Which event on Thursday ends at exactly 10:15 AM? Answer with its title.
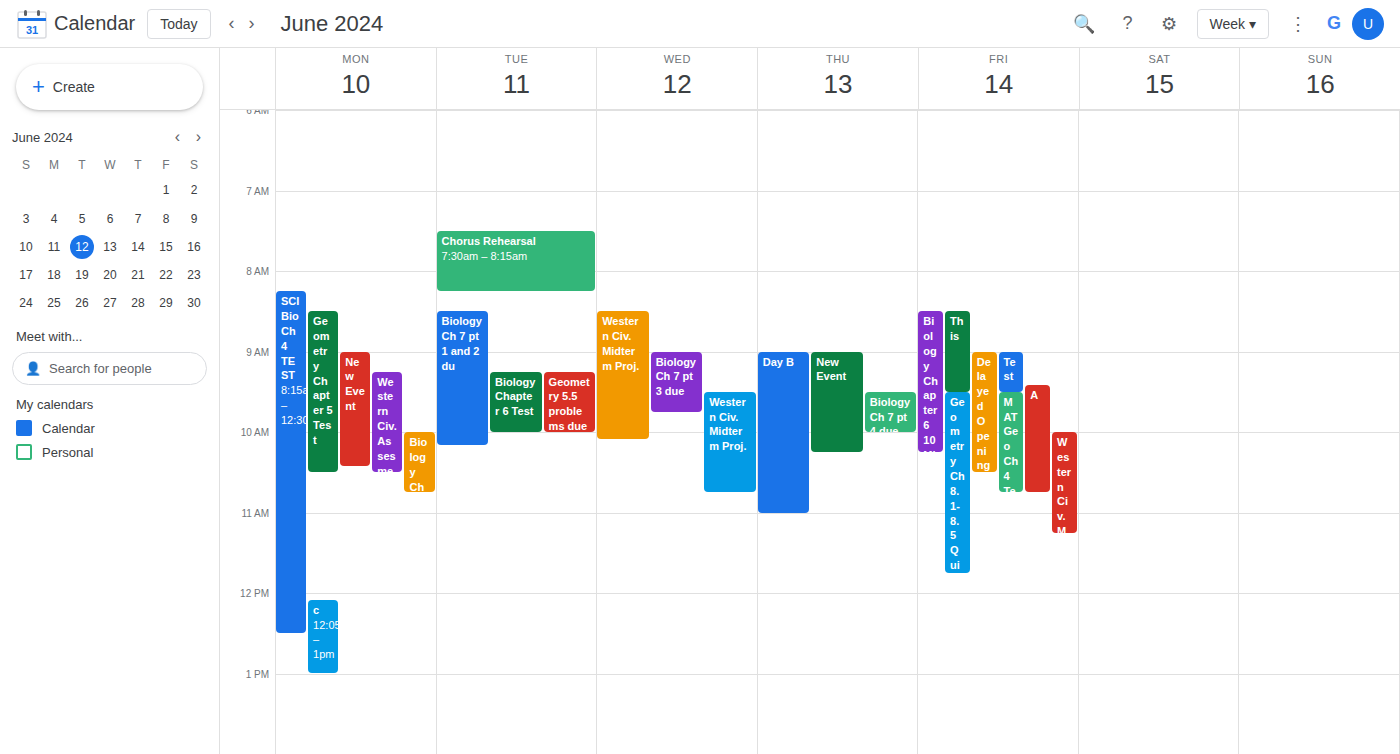
"New Event"